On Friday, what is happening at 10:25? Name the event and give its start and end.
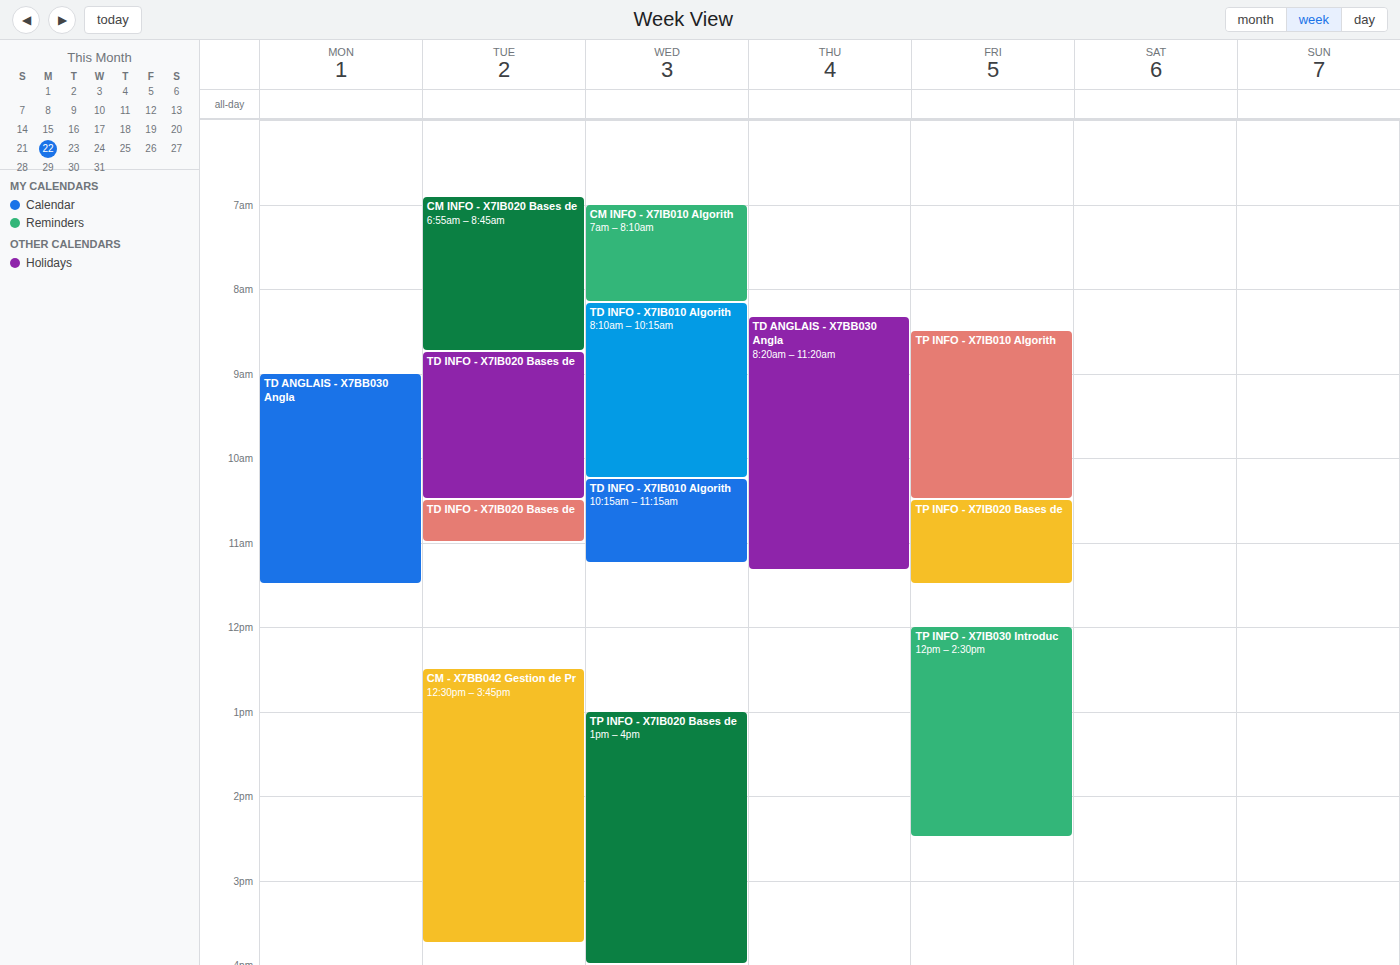
"TP INFO - X7IB010 Algorith", 08:30 to 10:30